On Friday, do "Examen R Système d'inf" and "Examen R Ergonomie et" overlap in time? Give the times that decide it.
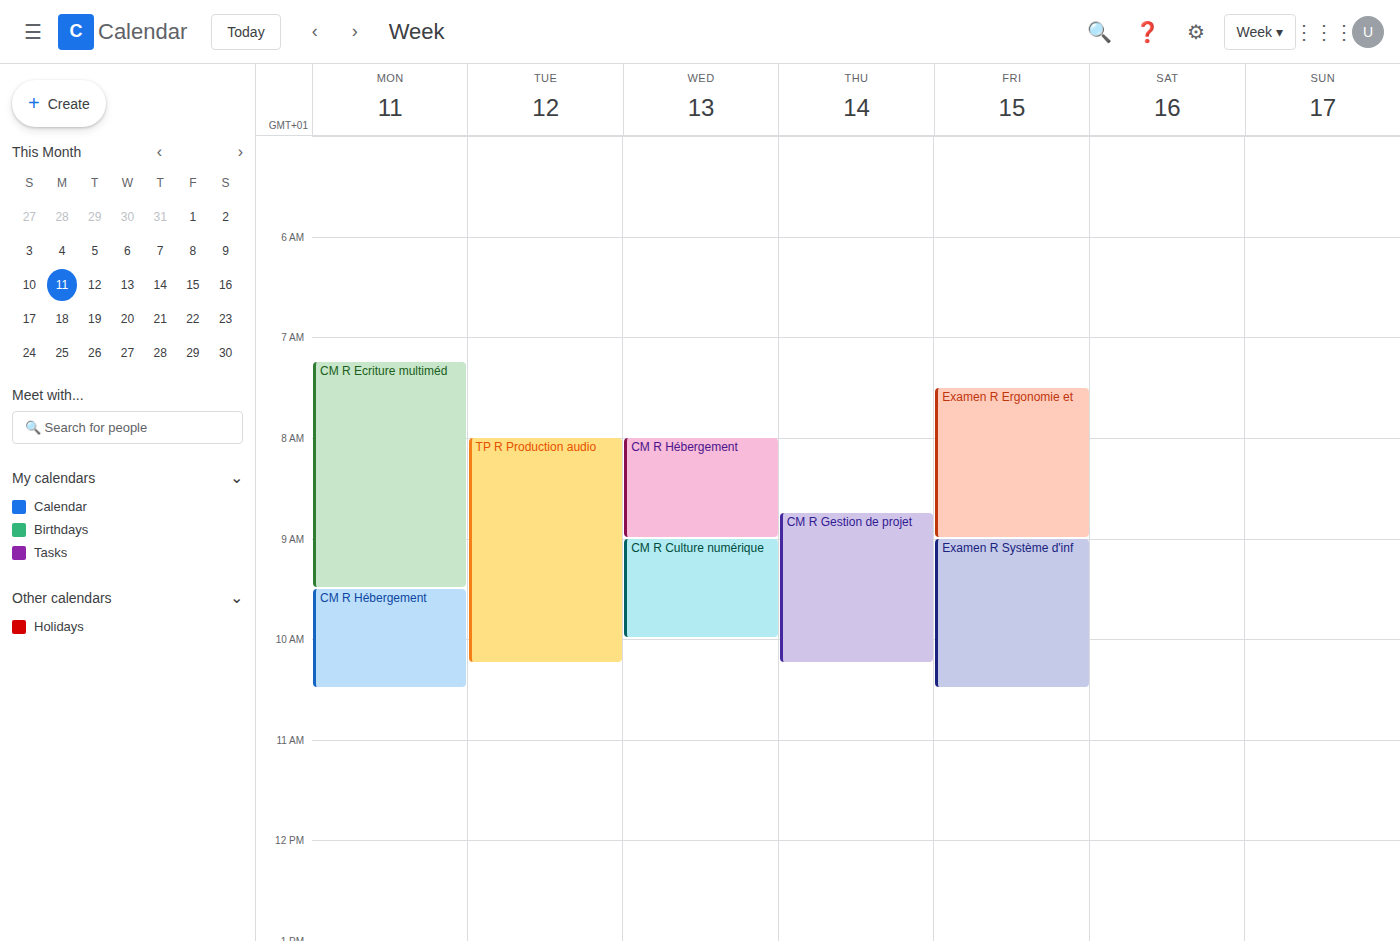
"Examen R Ergonomie et" ends at 9:00 AM, exactly when "Examen R Système d'inf" starts -- they touch but do not overlap.